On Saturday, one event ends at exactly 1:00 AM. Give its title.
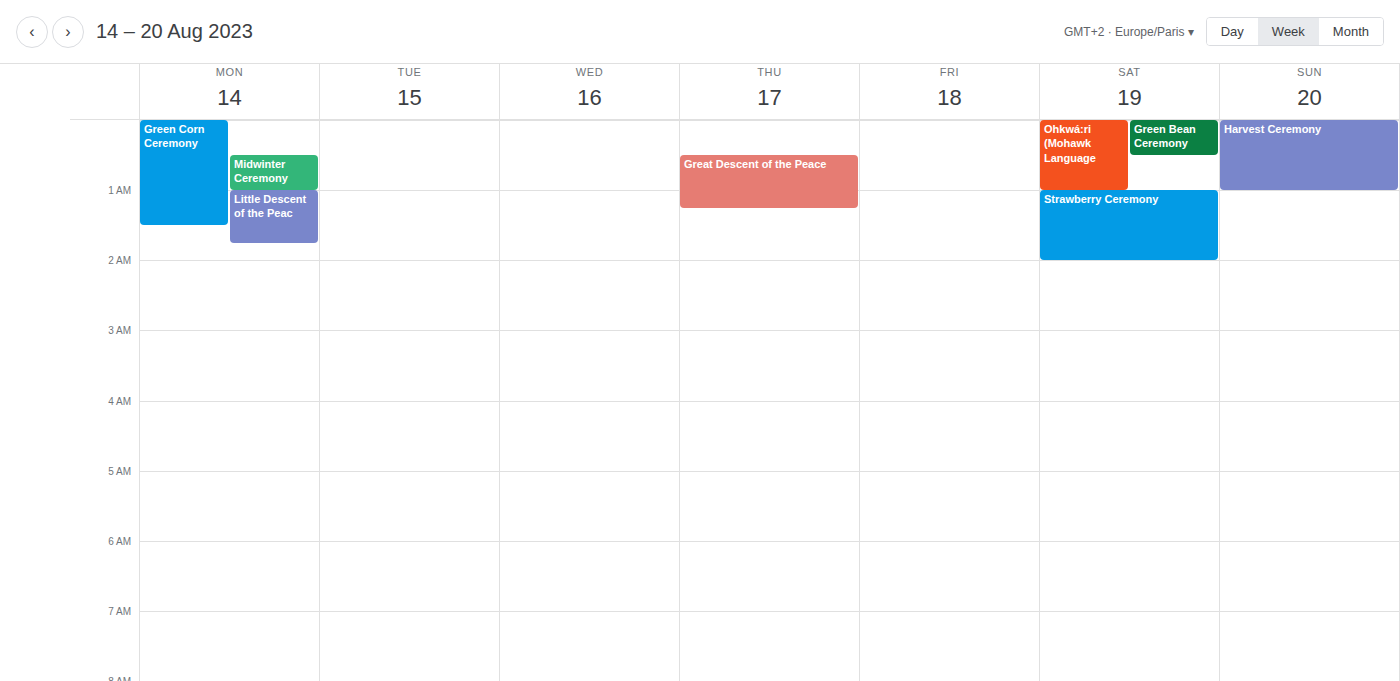
"Ohkwá:ri (Mohawk Language"